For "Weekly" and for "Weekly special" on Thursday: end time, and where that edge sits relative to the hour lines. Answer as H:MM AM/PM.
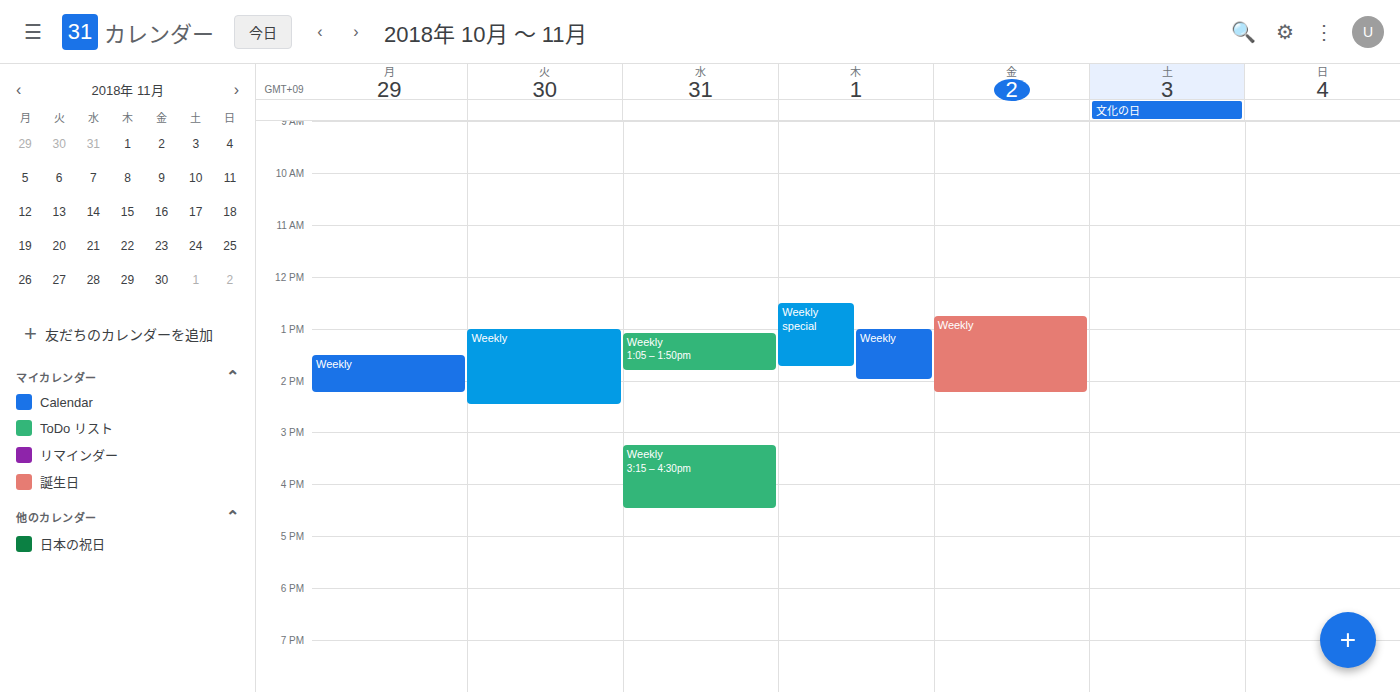
"Weekly": 2:00 PM, exactly on the 2 PM line. "Weekly special": 1:45 PM, neither: three quarters of the way from the 1 PM line to the 2 PM line.